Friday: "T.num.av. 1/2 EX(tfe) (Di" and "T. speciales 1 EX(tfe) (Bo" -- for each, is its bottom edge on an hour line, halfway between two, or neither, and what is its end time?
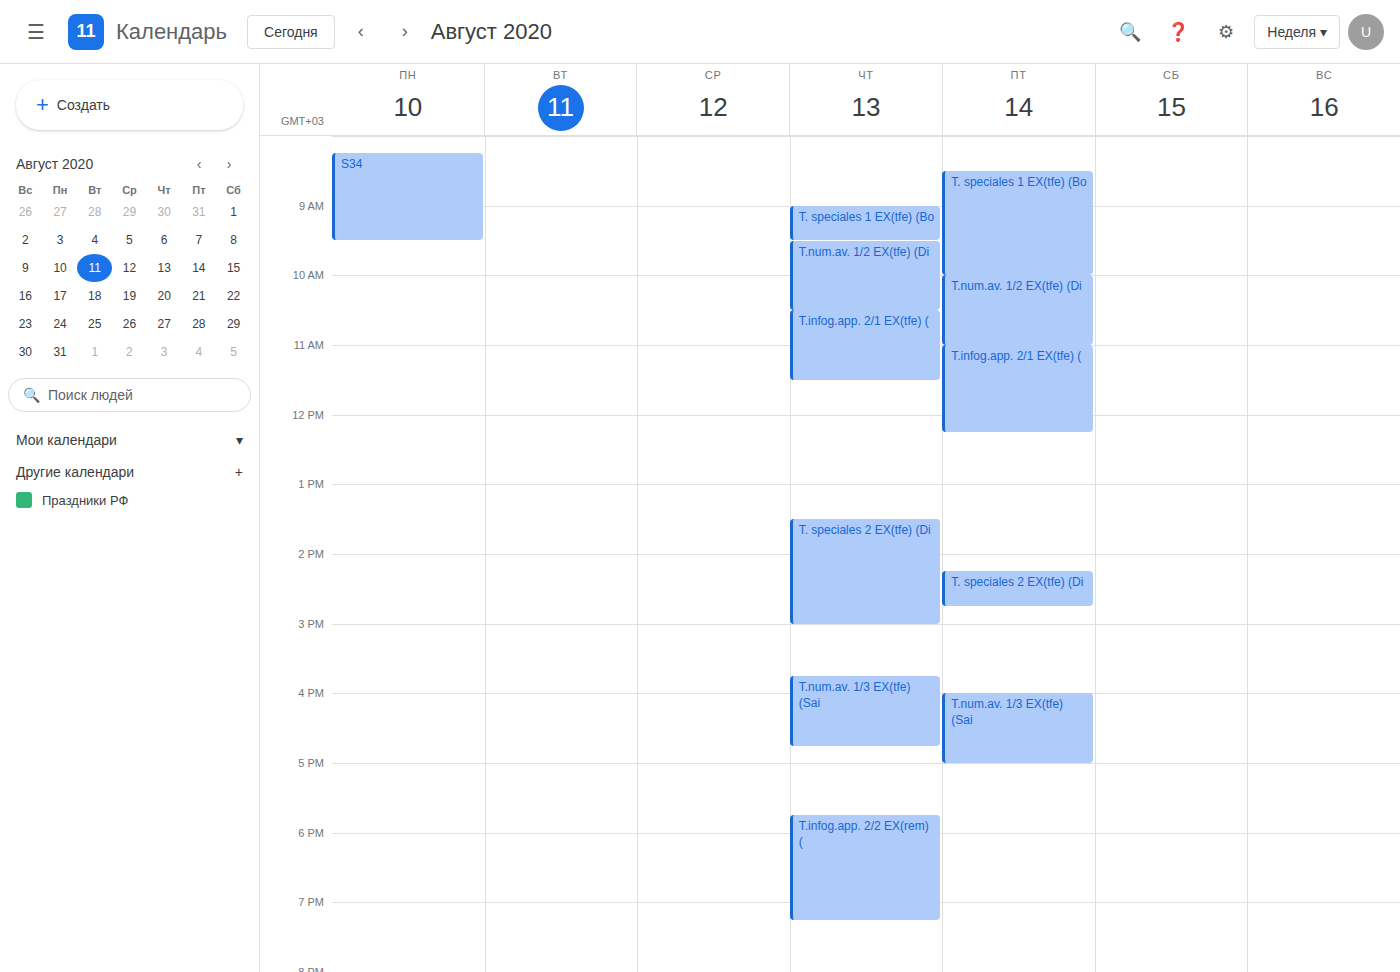
"T.num.av. 1/2 EX(tfe) (Di": 11:00 AM, exactly on the 11 AM line. "T. speciales 1 EX(tfe) (Bo": 10:00 AM, exactly on the 10 AM line.